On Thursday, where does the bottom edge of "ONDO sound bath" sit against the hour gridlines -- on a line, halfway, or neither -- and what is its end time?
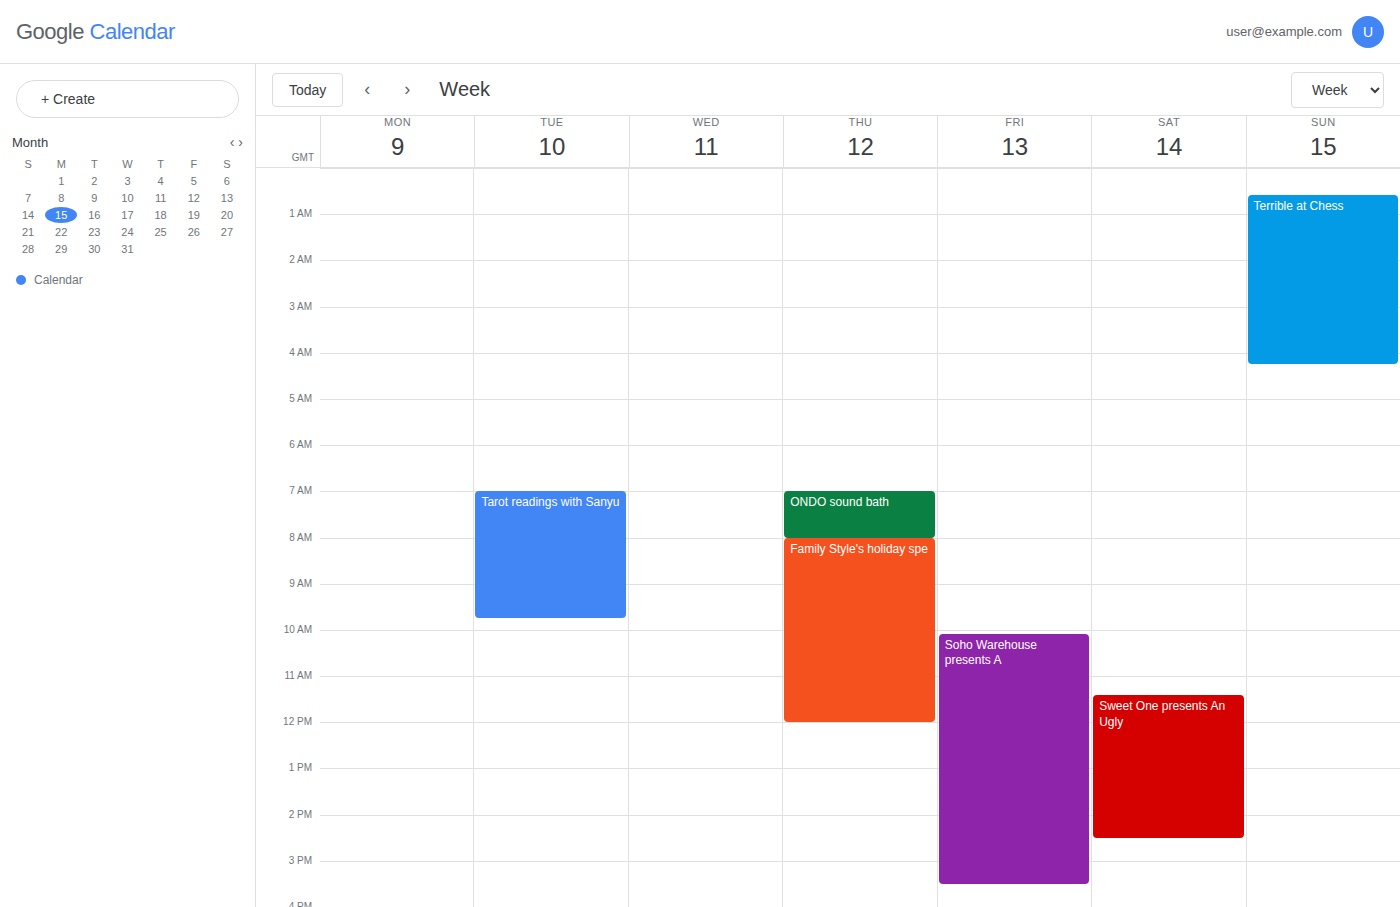
08:00 -- exactly on the 08:00 line.